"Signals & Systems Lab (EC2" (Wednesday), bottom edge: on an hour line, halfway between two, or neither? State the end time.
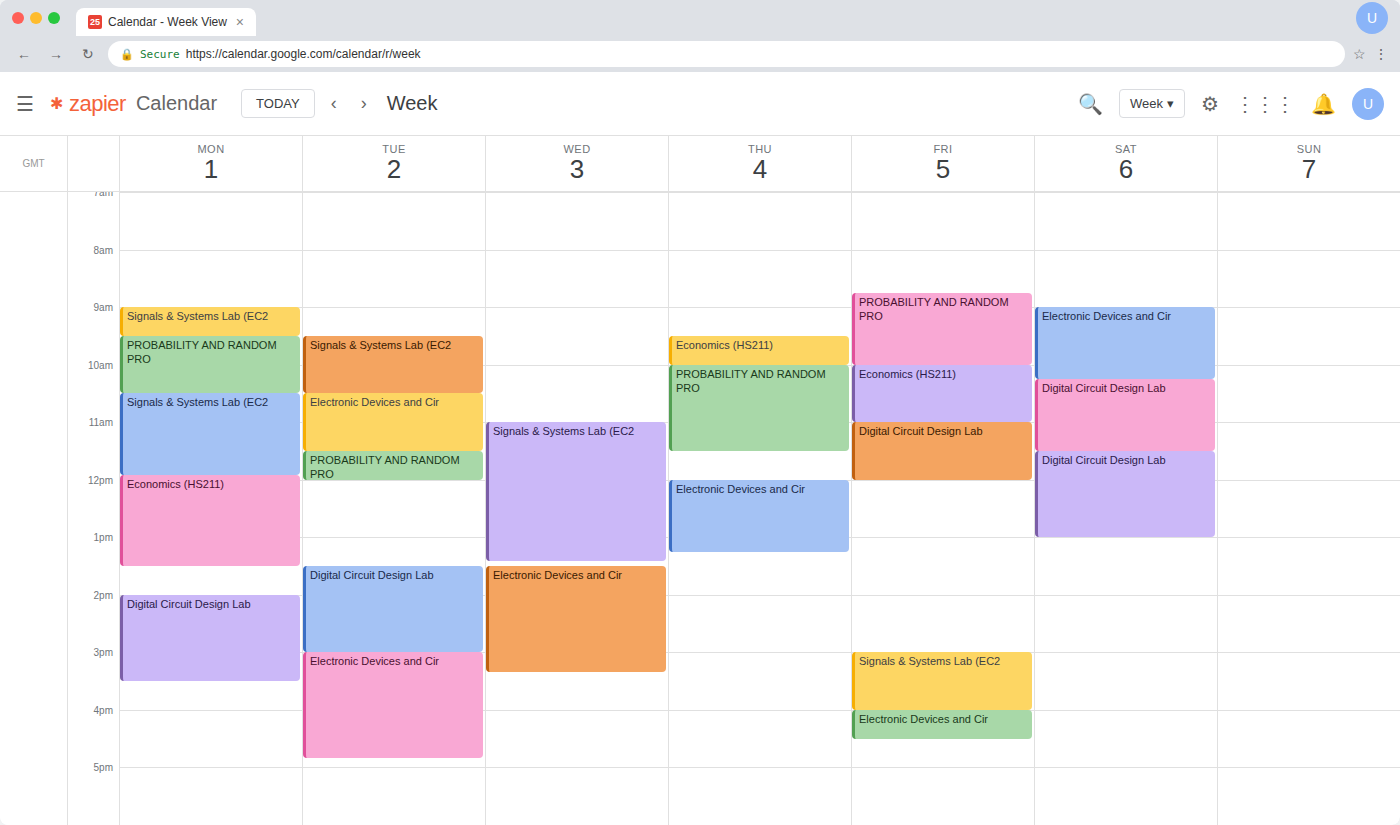
1:25 PM -- neither: 25 minutes below the 1 PM line and 35 minutes above the 2 PM line.